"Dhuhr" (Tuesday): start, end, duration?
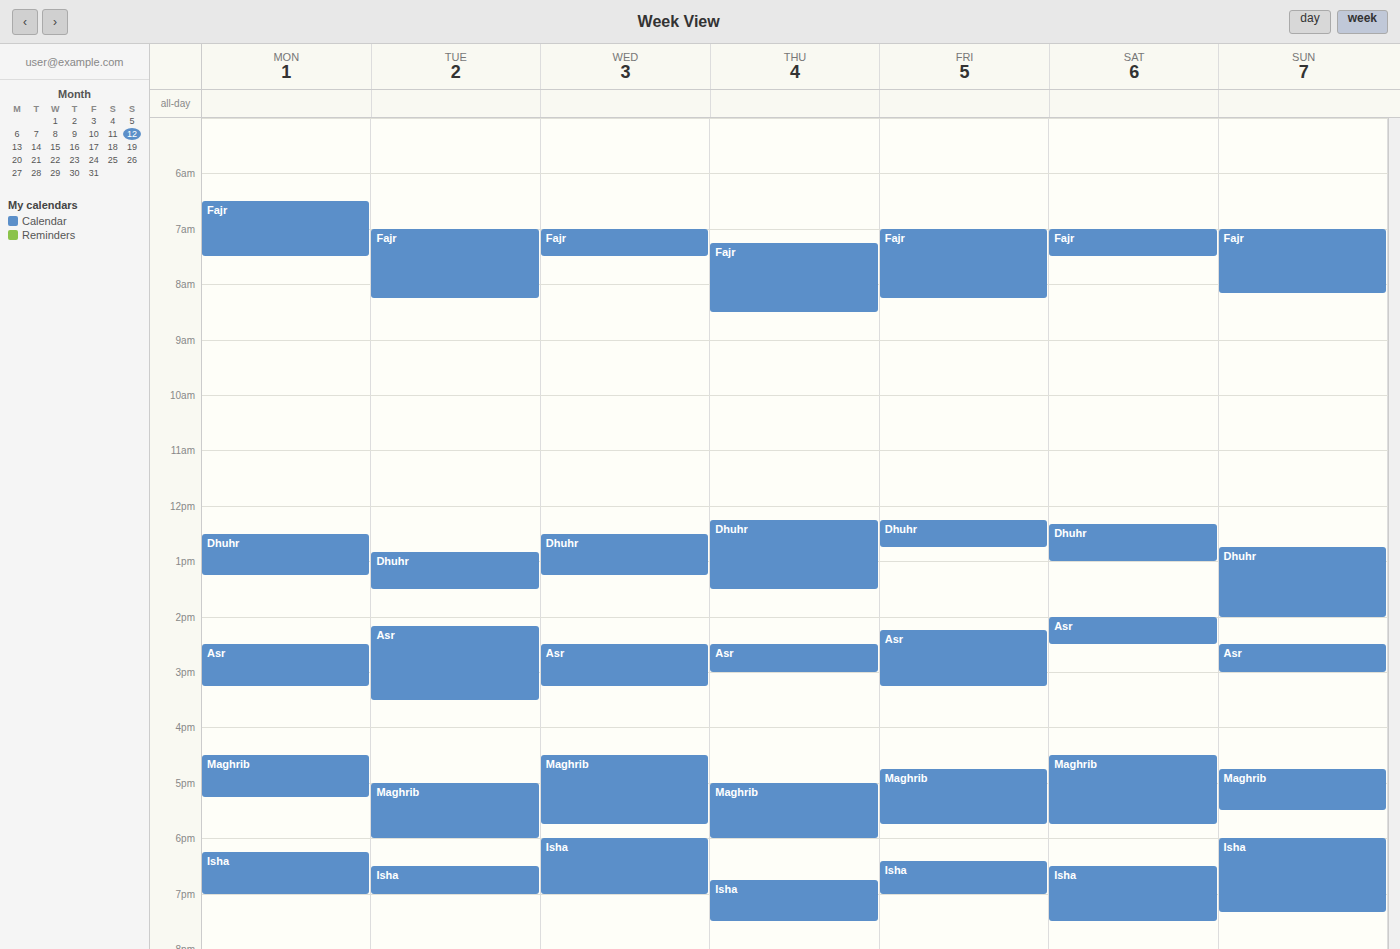
12:50 PM to 1:30 PM, 40 minutes